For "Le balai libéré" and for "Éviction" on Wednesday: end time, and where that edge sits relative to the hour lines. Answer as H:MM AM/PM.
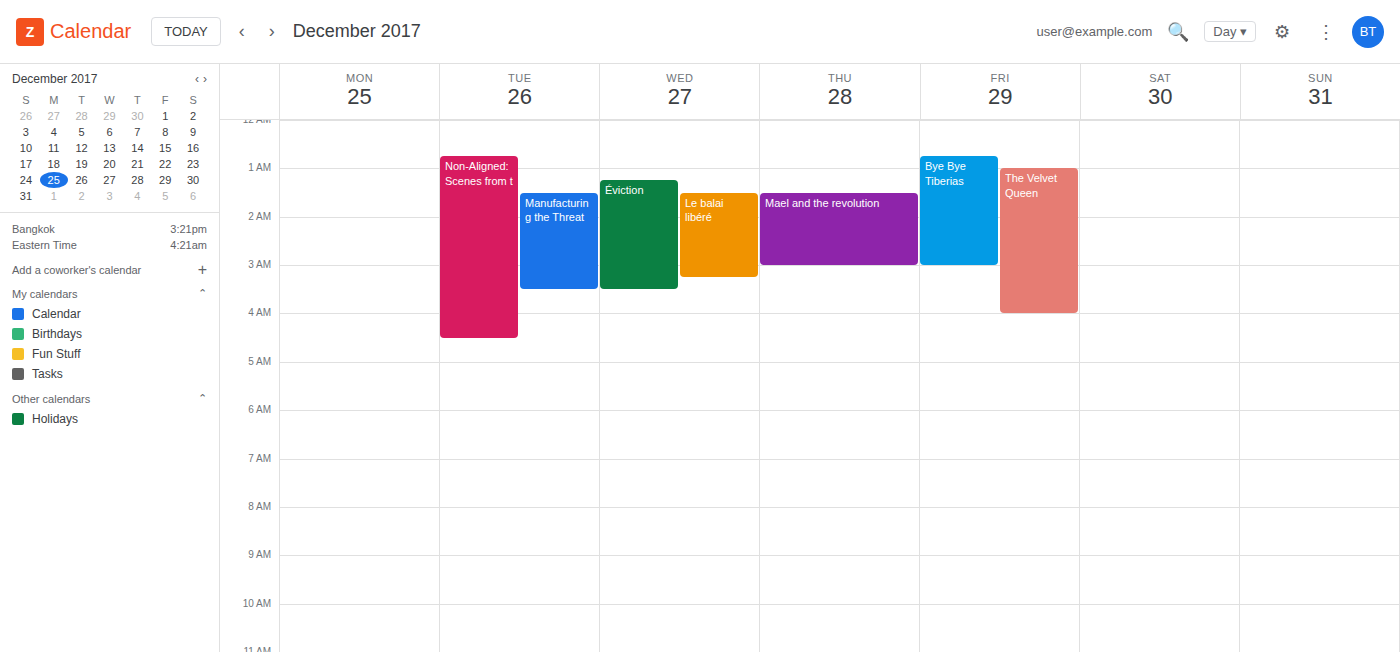
"Le balai libéré": 3:15 AM, neither: a quarter of the way from the 3 AM line to the 4 AM line. "Éviction": 3:30 AM, halfway between the 3 AM and 4 AM lines.